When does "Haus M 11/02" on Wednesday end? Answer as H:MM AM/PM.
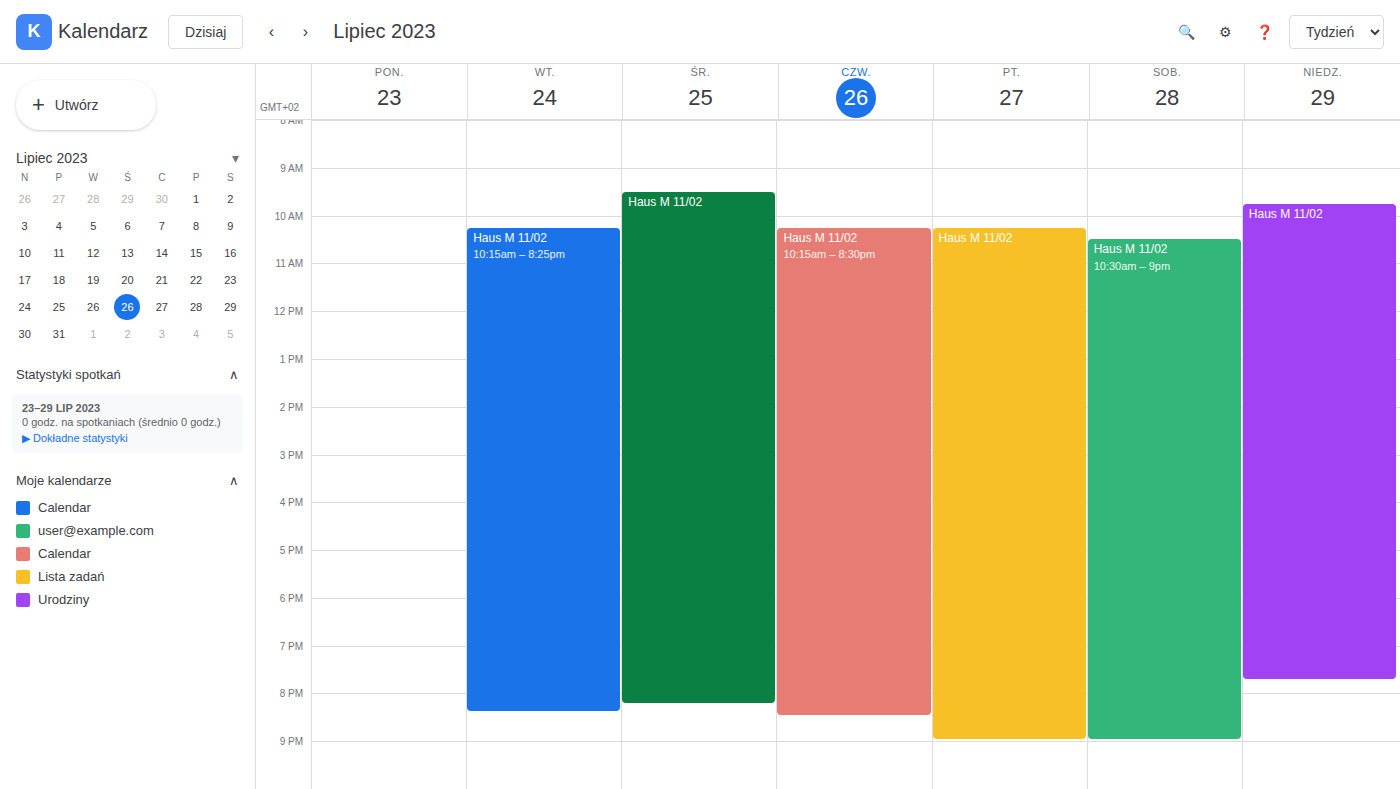
8:15 PM